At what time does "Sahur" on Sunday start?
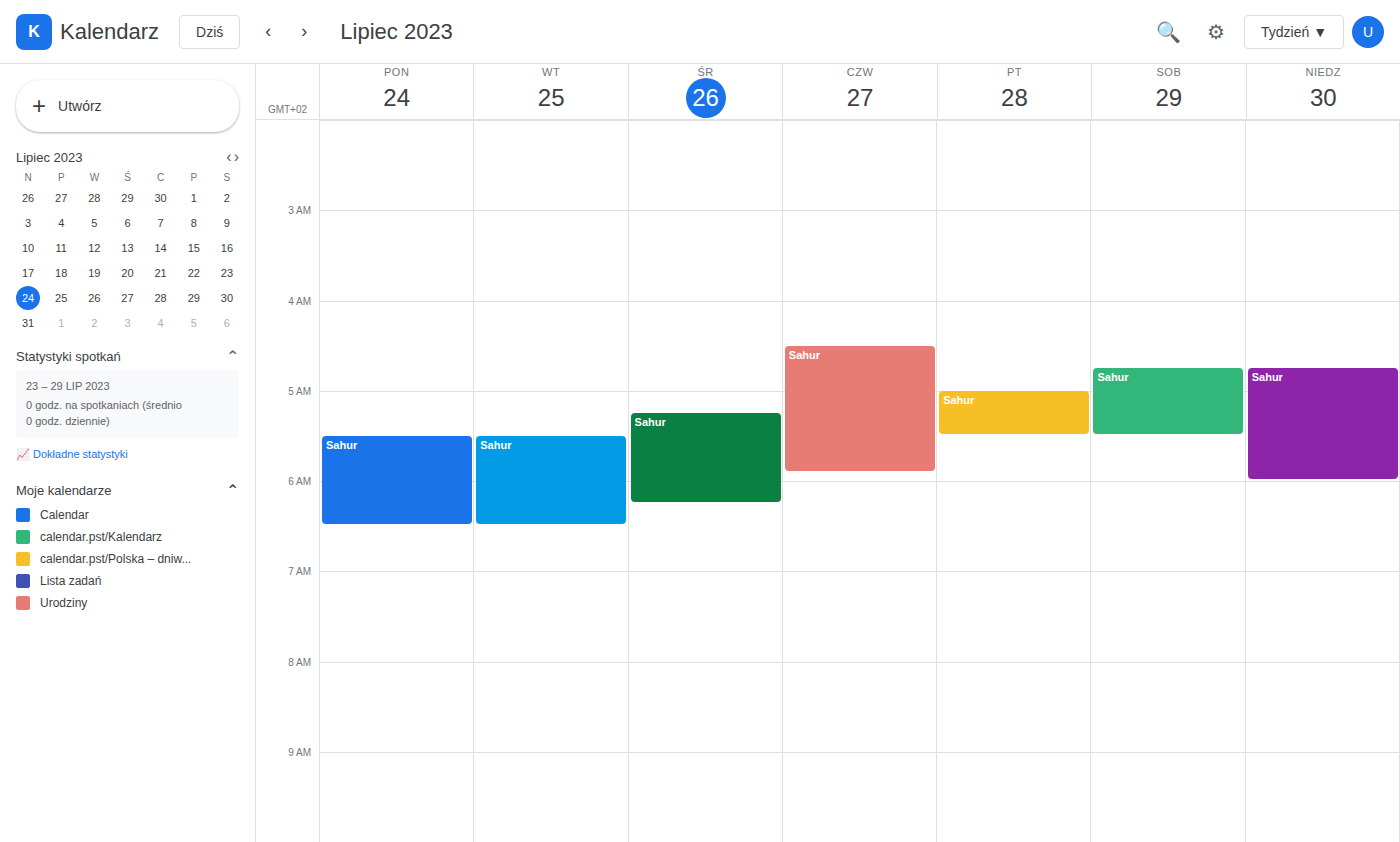
4:45 AM